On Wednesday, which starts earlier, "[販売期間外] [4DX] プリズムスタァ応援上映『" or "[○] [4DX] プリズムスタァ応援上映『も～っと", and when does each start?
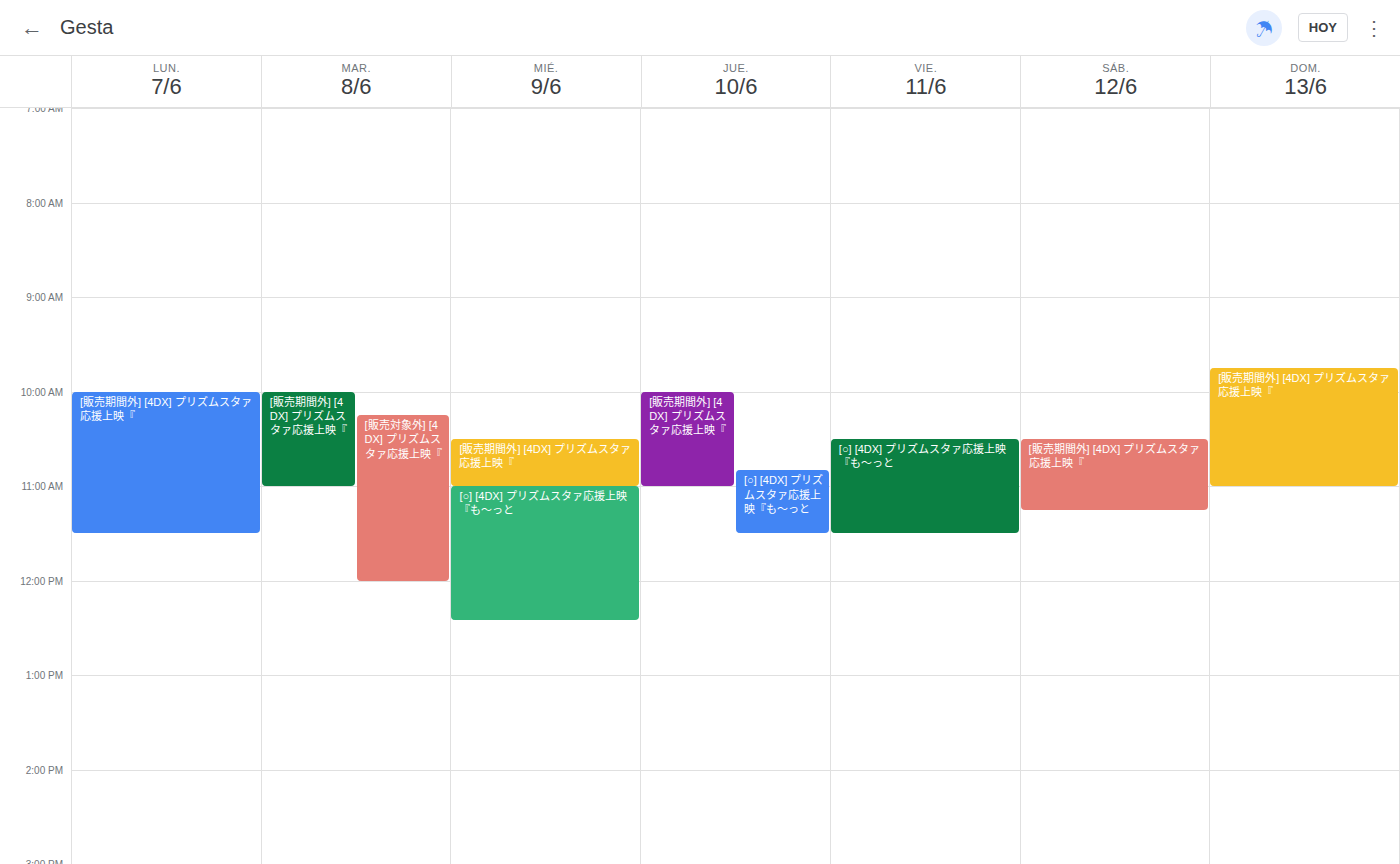
"[販売期間外] [4DX] プリズムスタァ応援上映『" 10:30 AM; "[○] [4DX] プリズムスタァ応援上映『も～っと" 11:00 AM.